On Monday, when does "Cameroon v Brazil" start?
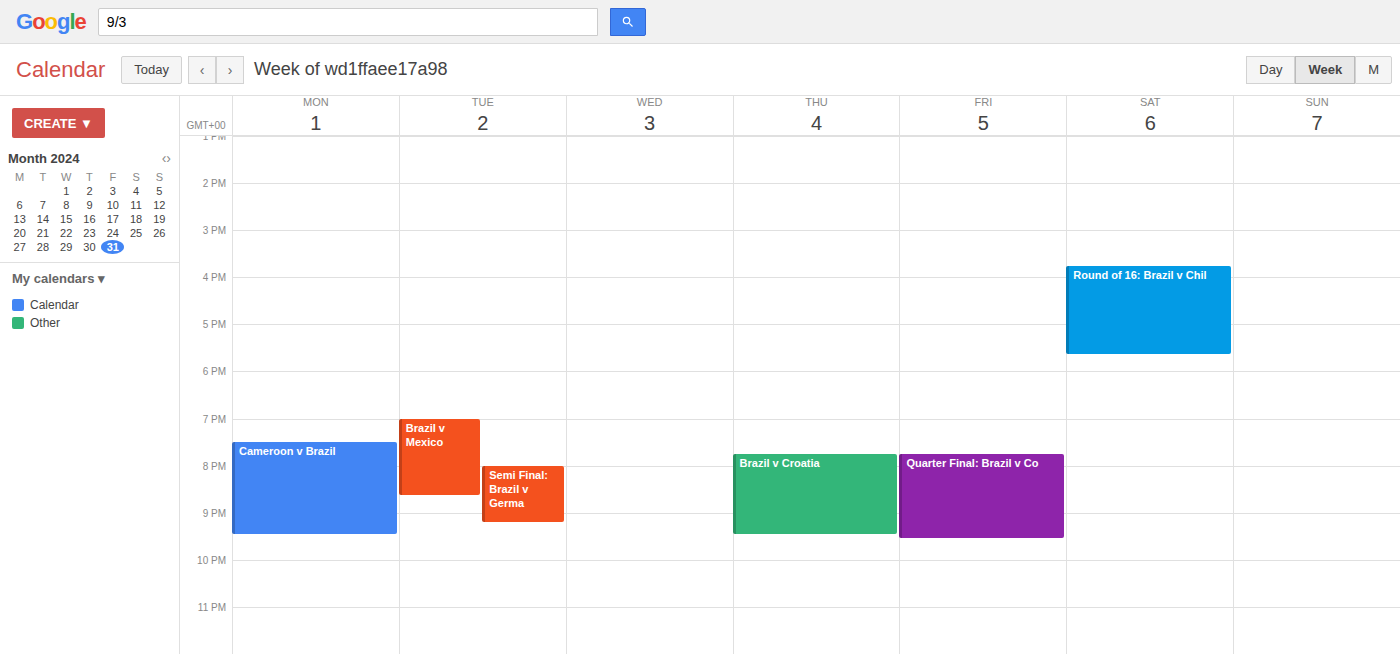
7:30 PM